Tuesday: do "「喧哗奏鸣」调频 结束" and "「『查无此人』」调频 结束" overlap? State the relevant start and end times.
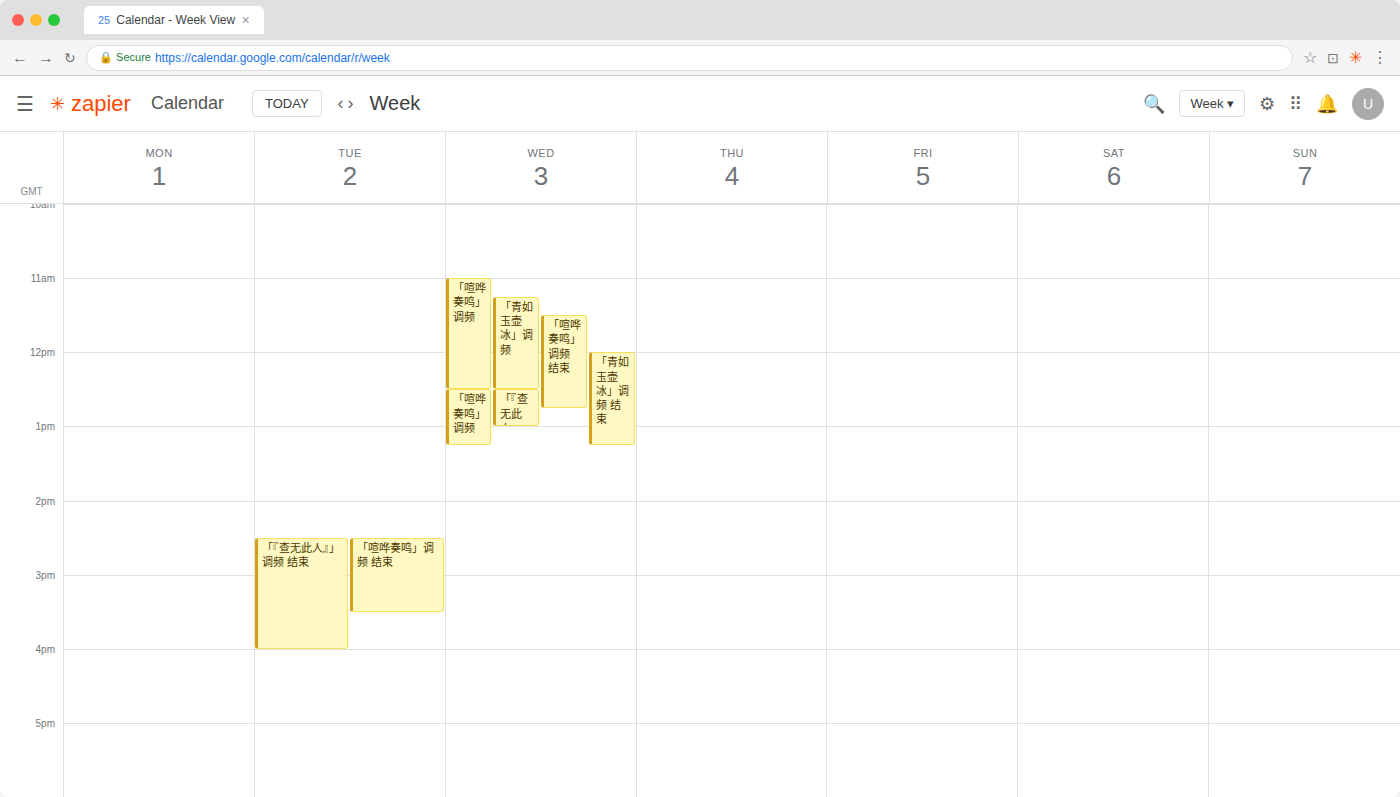
"「『查无此人』」调频 结束" starts at 14:30, before "「喧哗奏鸣」调频 结束" ends at 15:30 -- they overlap.